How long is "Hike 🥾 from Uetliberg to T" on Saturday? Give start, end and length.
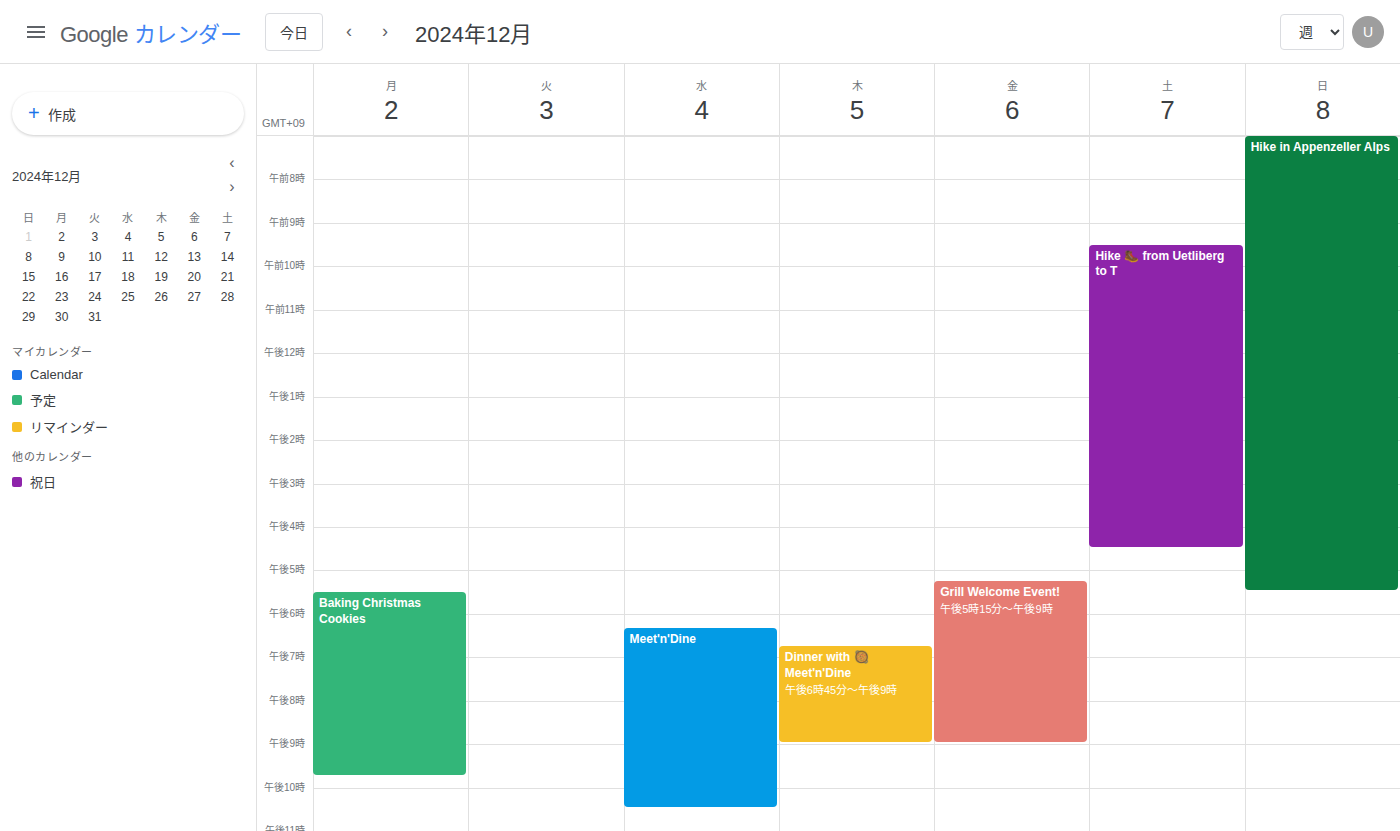
09:30 to 16:30, 7 hours